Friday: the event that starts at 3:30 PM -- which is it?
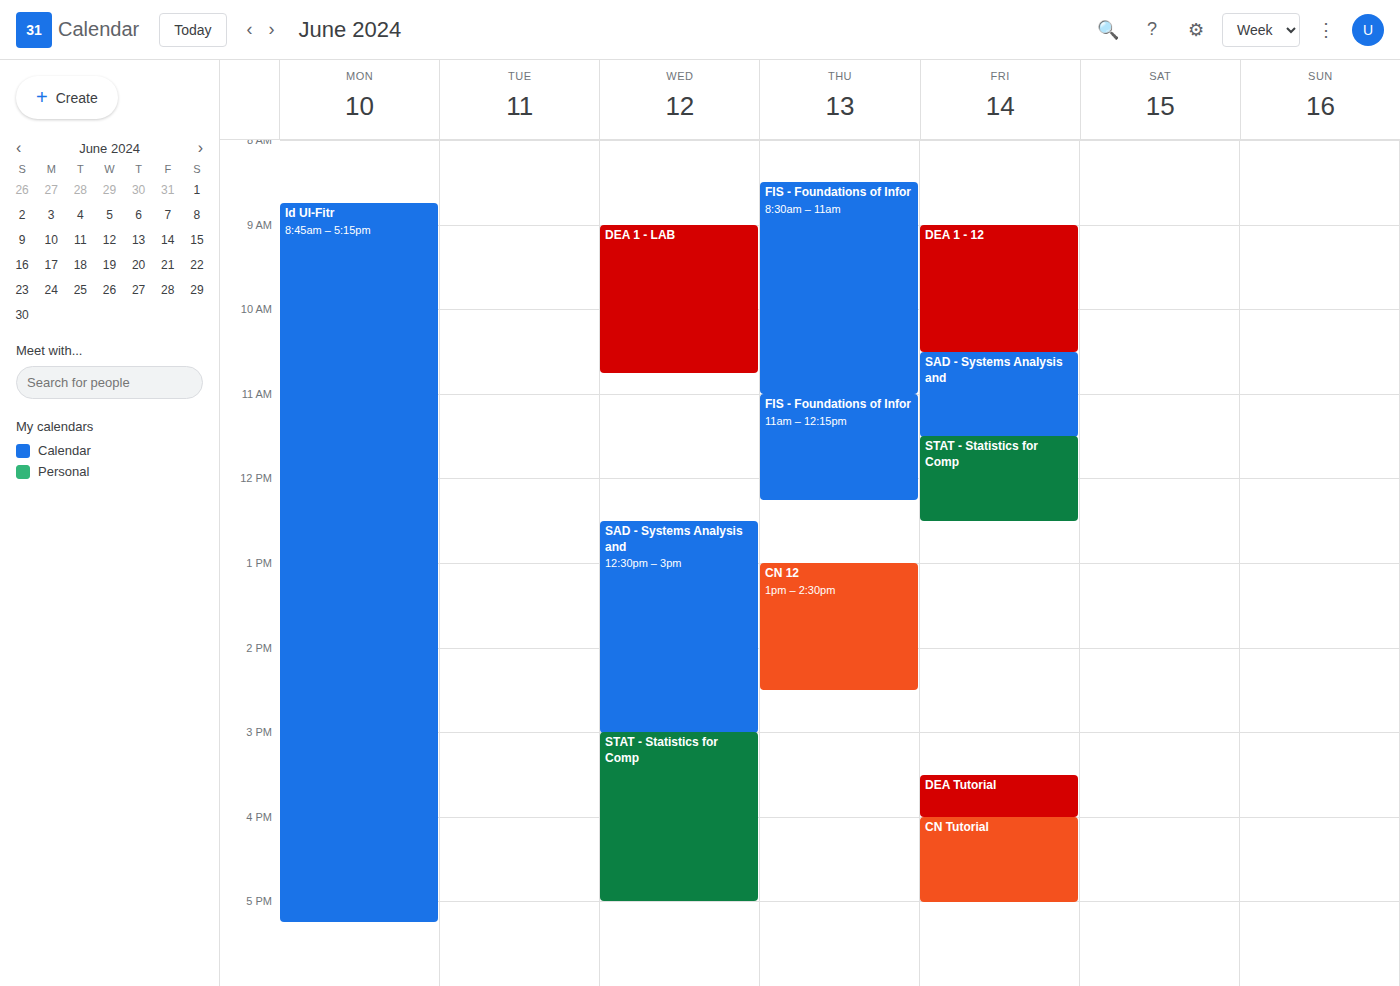
"DEA Tutorial"